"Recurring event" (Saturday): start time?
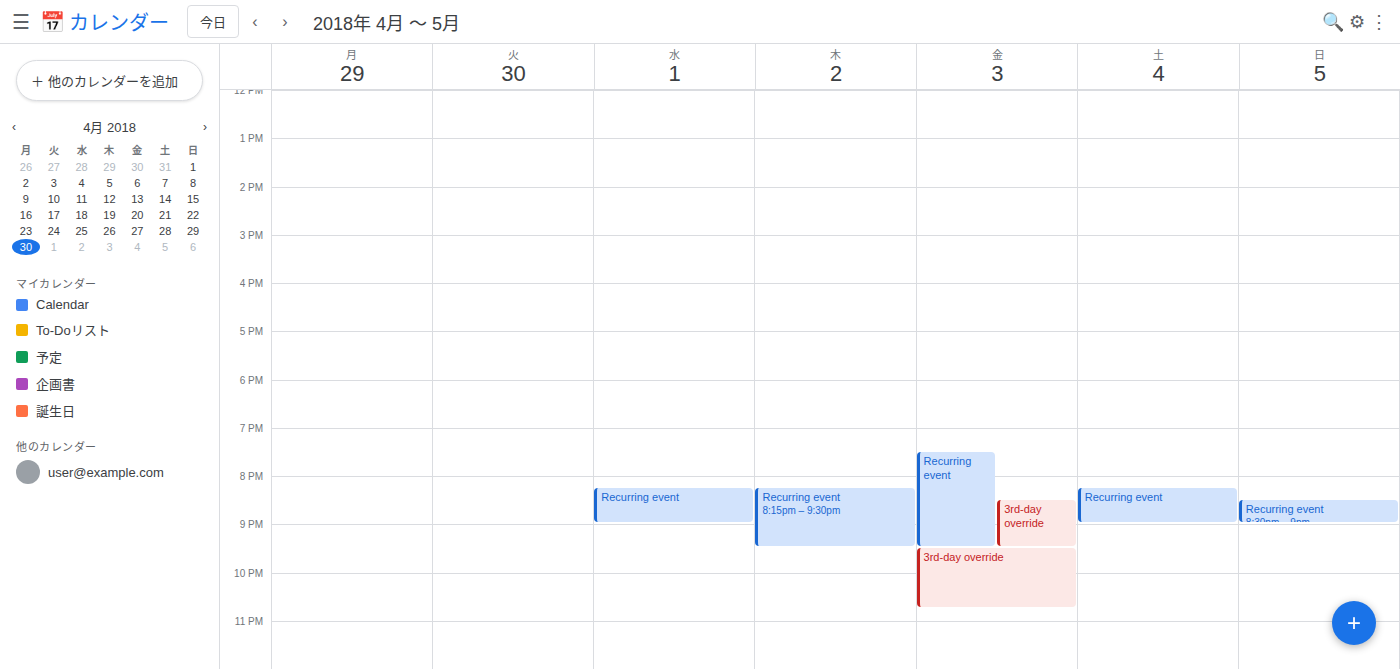
8:15 PM